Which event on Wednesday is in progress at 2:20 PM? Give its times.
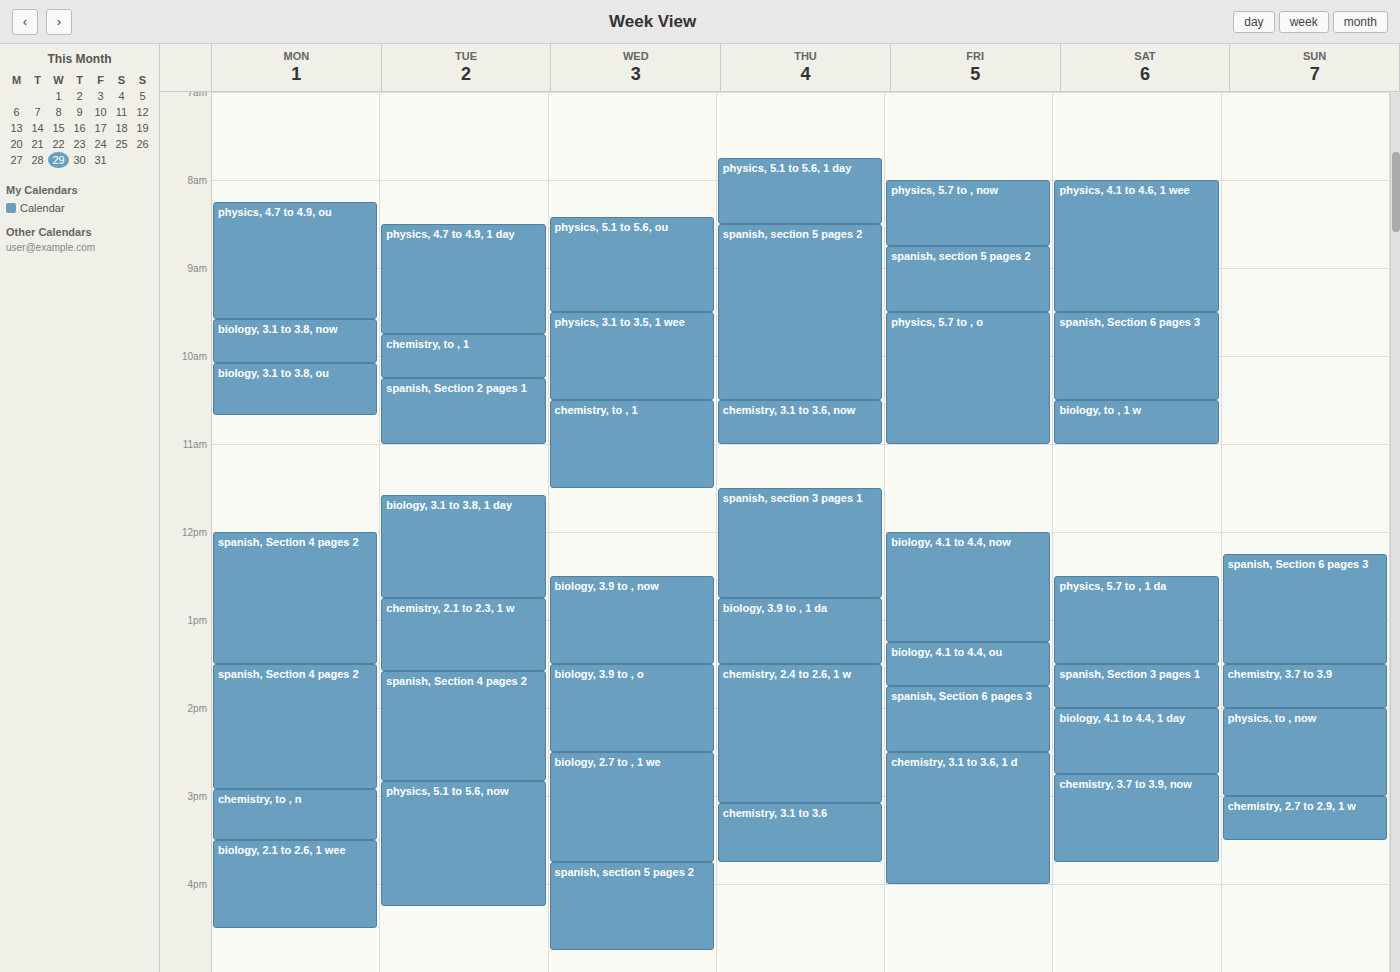
"biology, 3.9 to , o", 1:30 PM to 2:30 PM